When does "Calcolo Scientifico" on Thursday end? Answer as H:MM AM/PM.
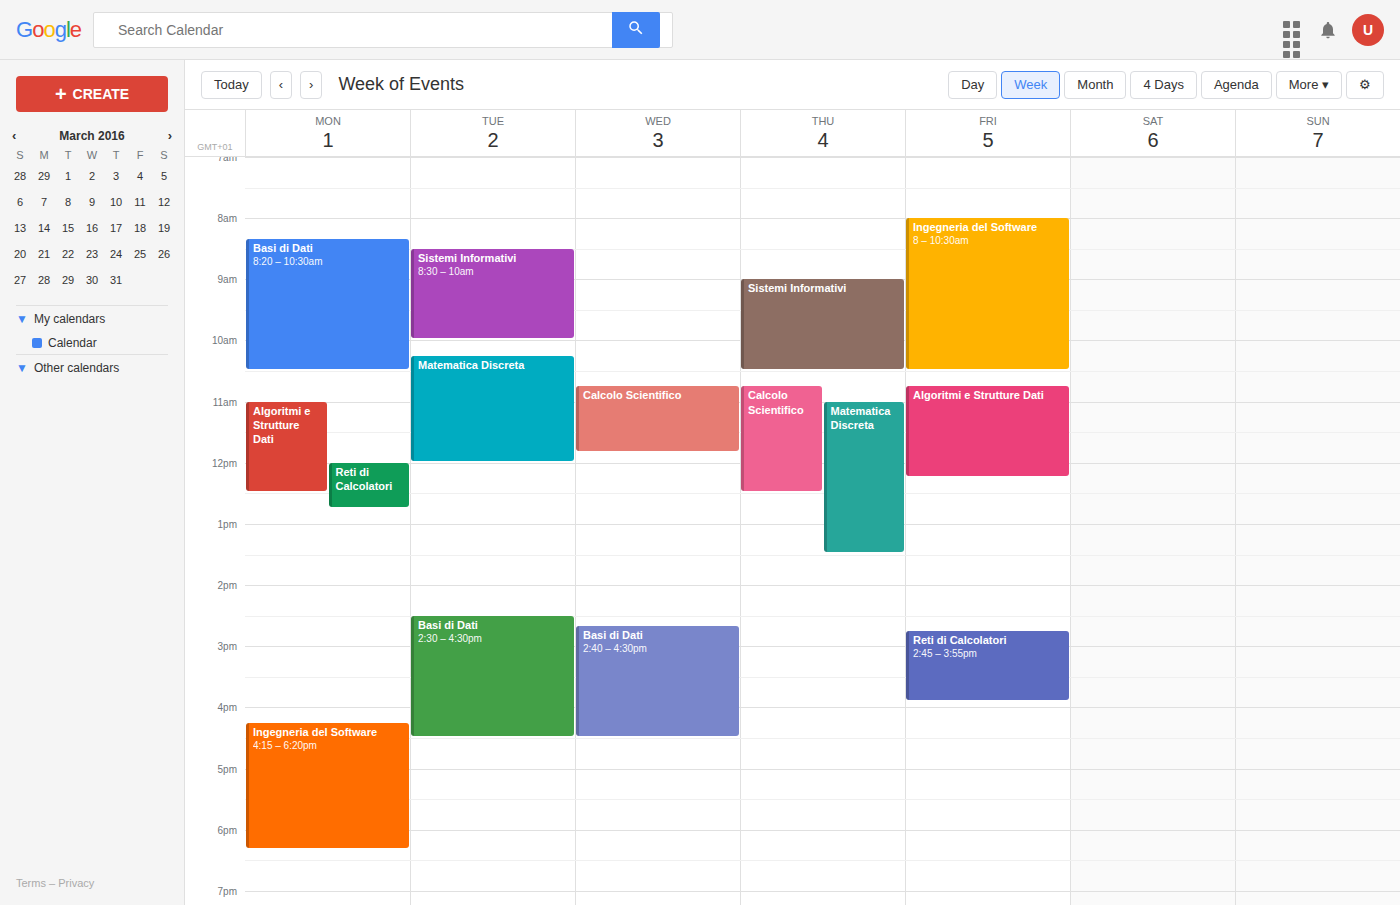
12:30 PM